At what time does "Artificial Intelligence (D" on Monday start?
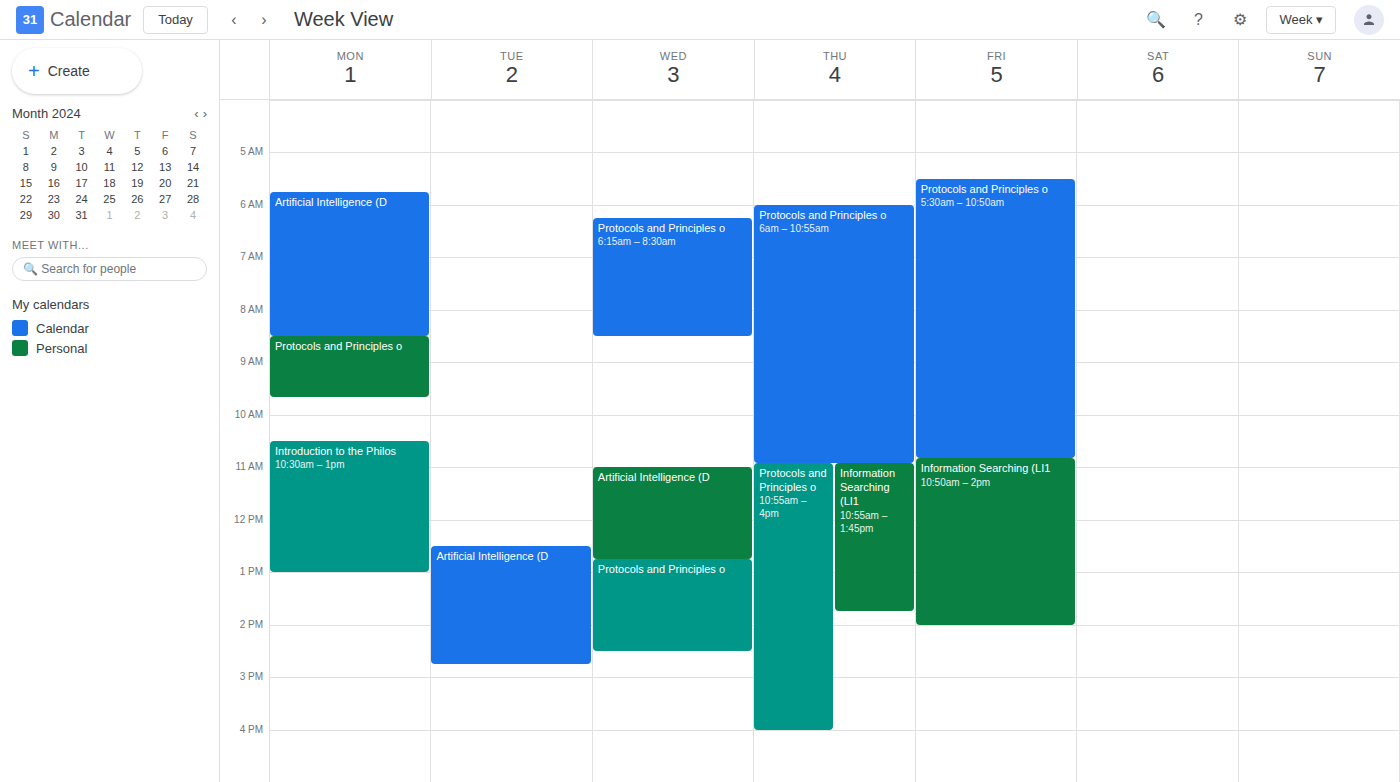
5:45 AM